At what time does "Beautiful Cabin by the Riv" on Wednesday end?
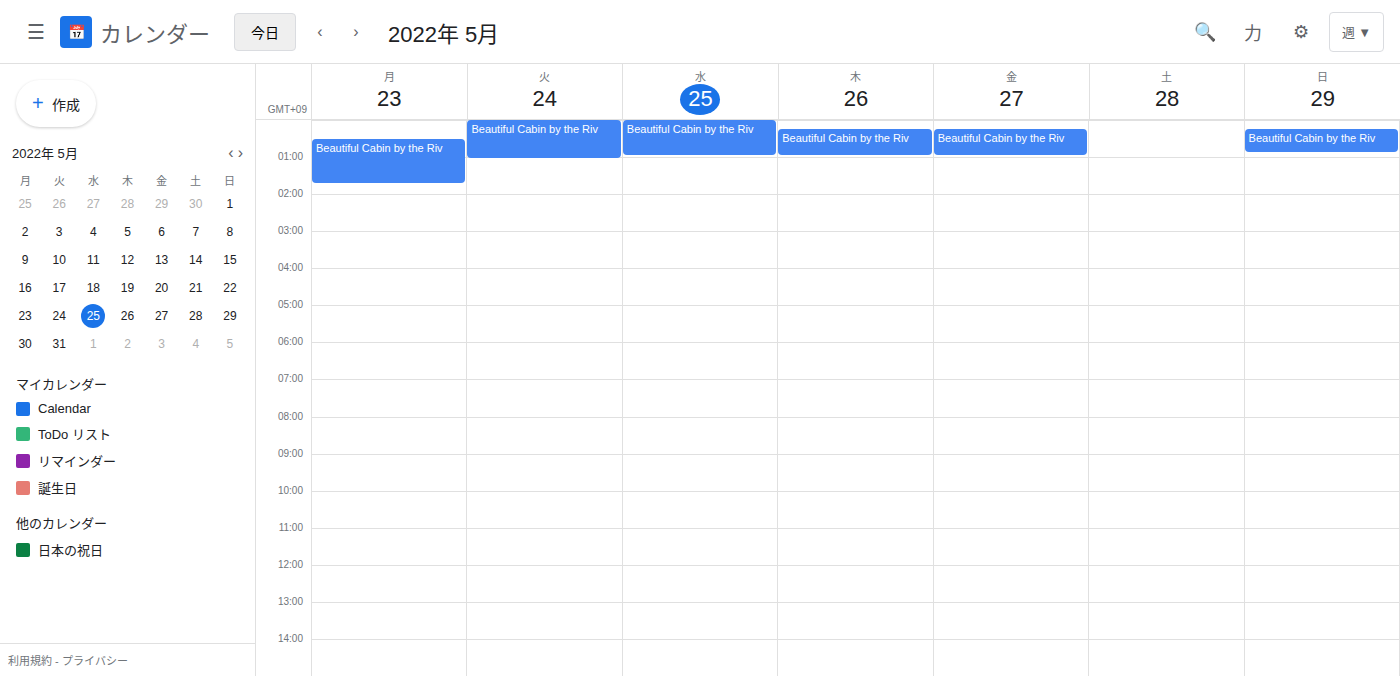
1:00 AM